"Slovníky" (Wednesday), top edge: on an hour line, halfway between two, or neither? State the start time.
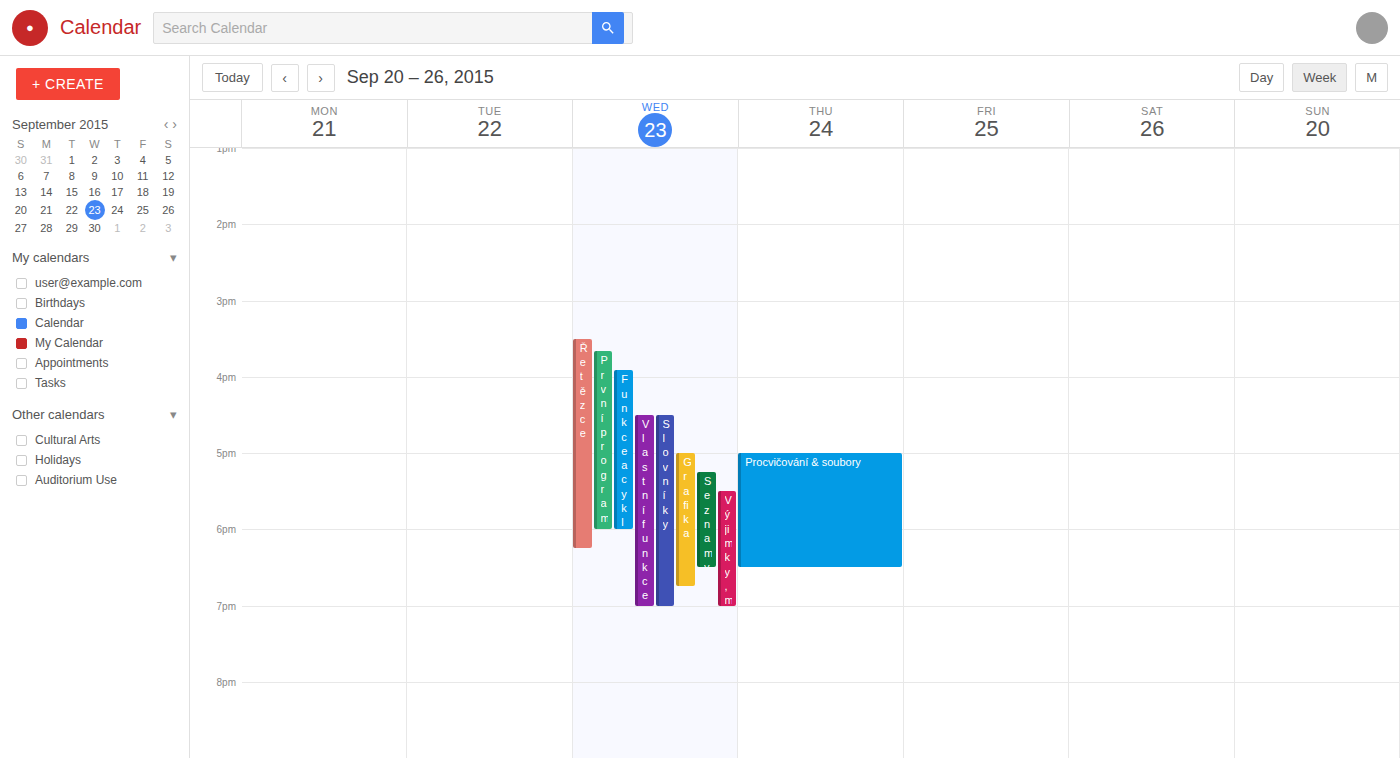
4:30 PM -- halfway between the 4 PM and 5 PM lines.